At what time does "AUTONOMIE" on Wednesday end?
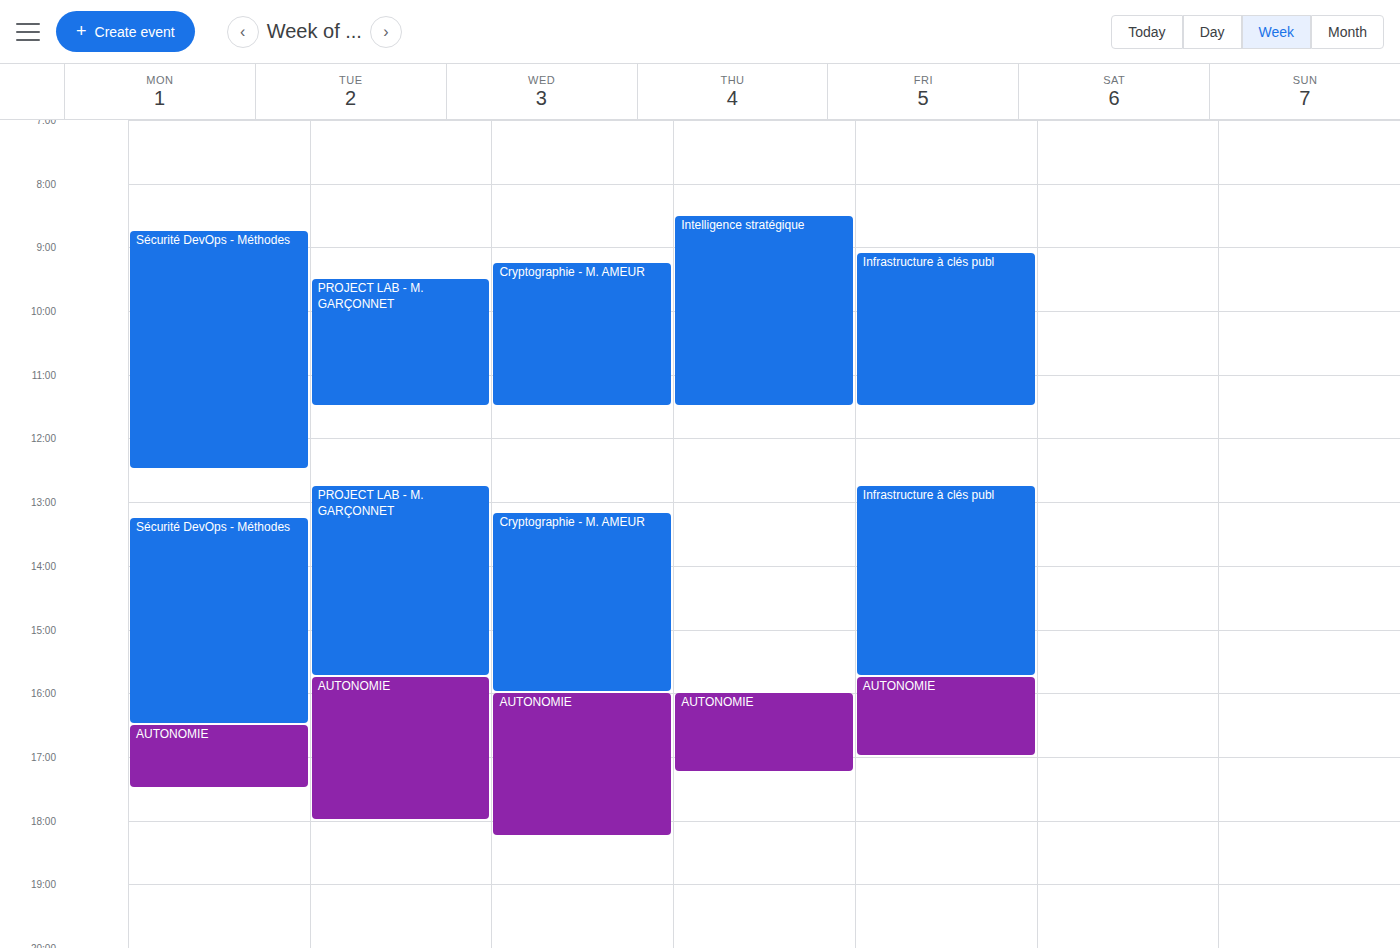
18:15